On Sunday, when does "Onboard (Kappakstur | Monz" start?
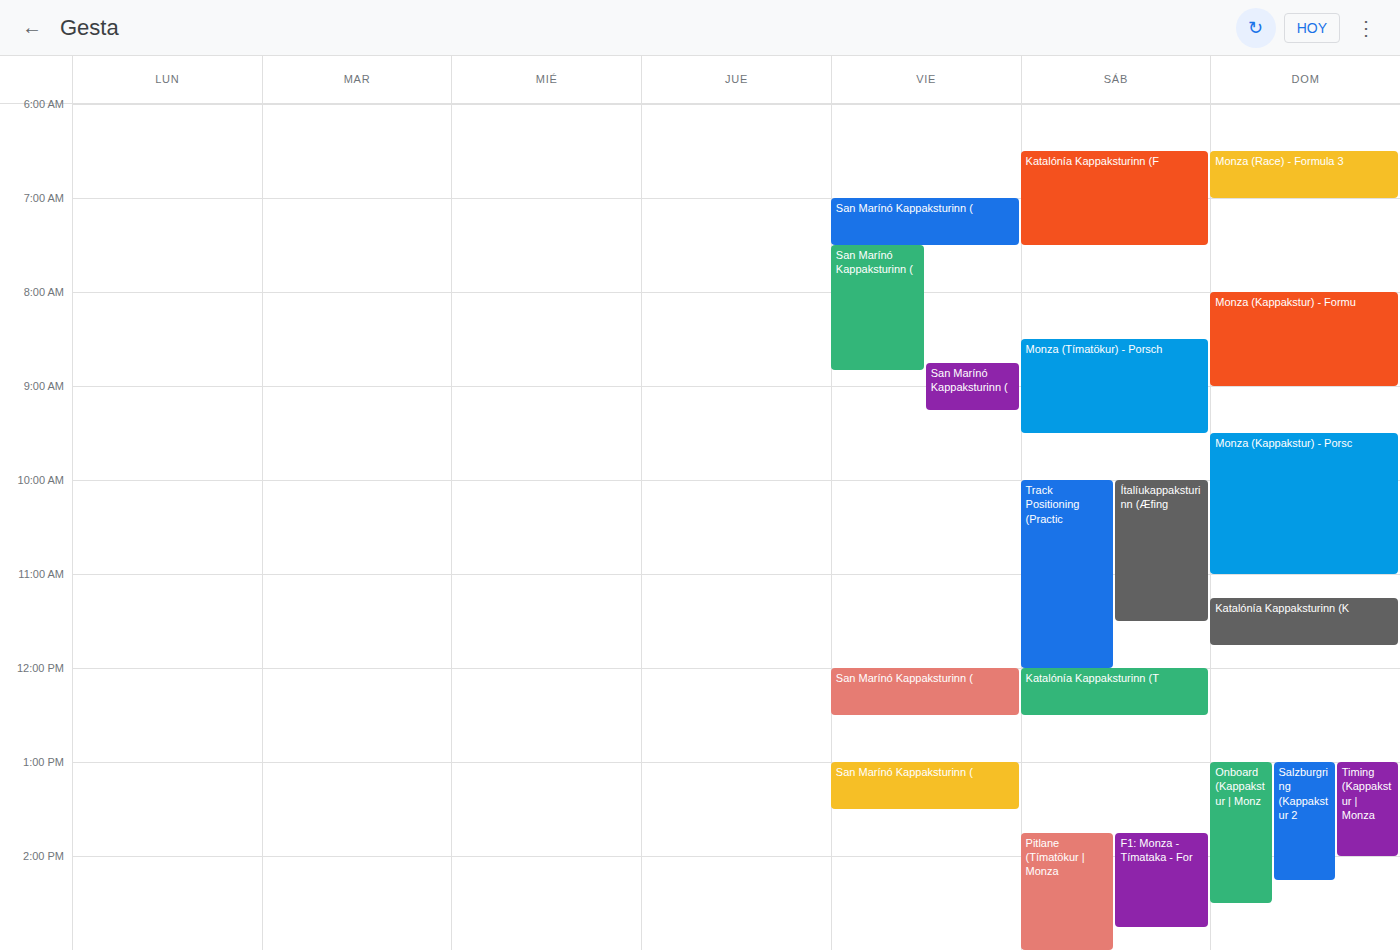
1:00 PM